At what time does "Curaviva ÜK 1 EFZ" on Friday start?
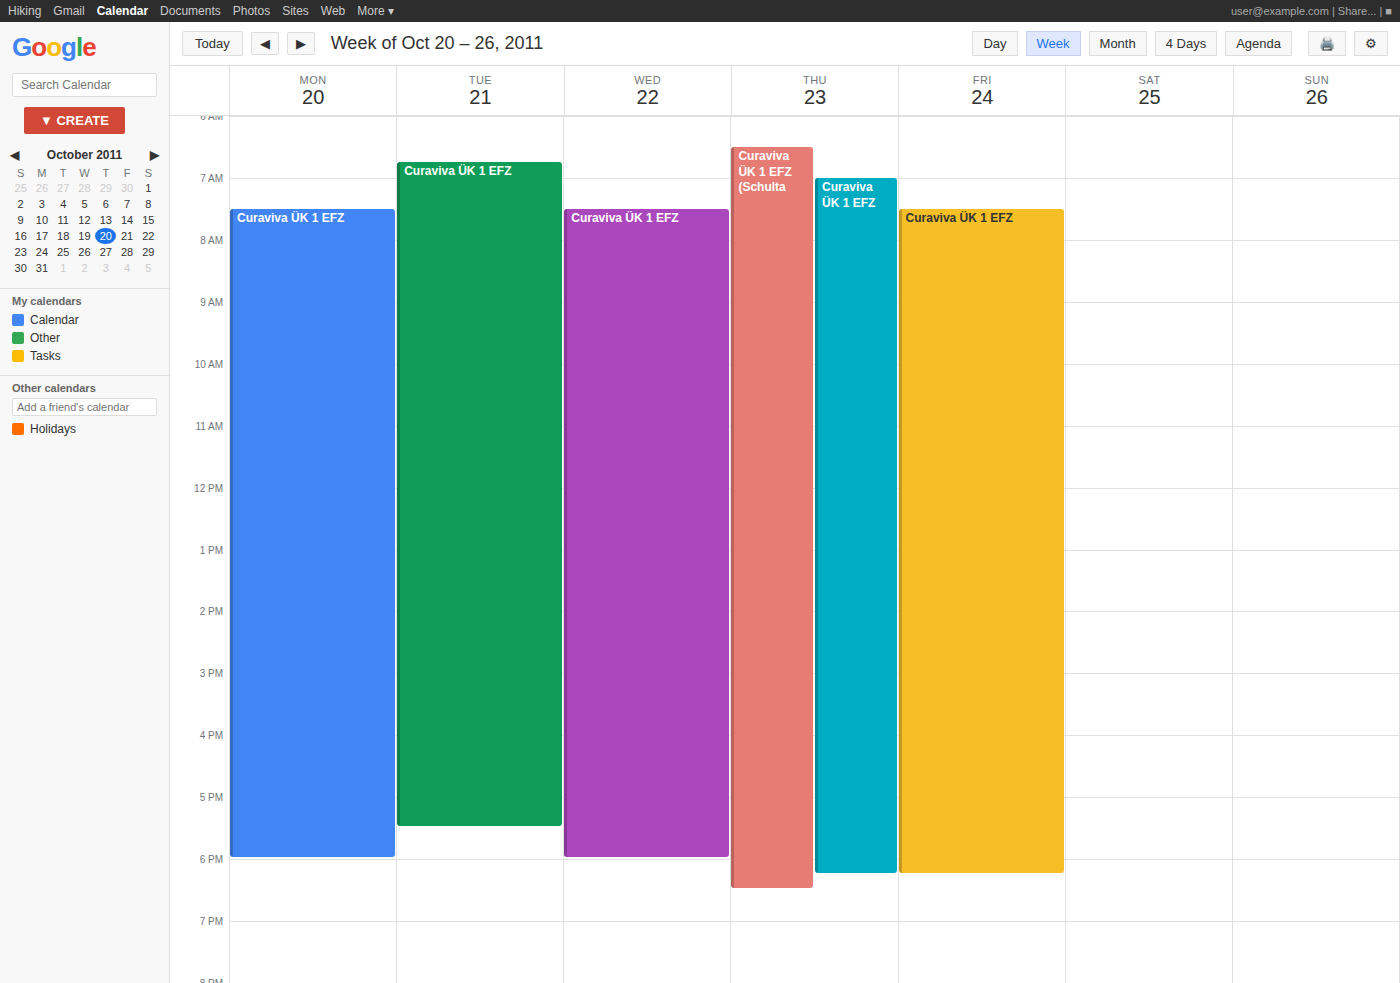
7:30 AM